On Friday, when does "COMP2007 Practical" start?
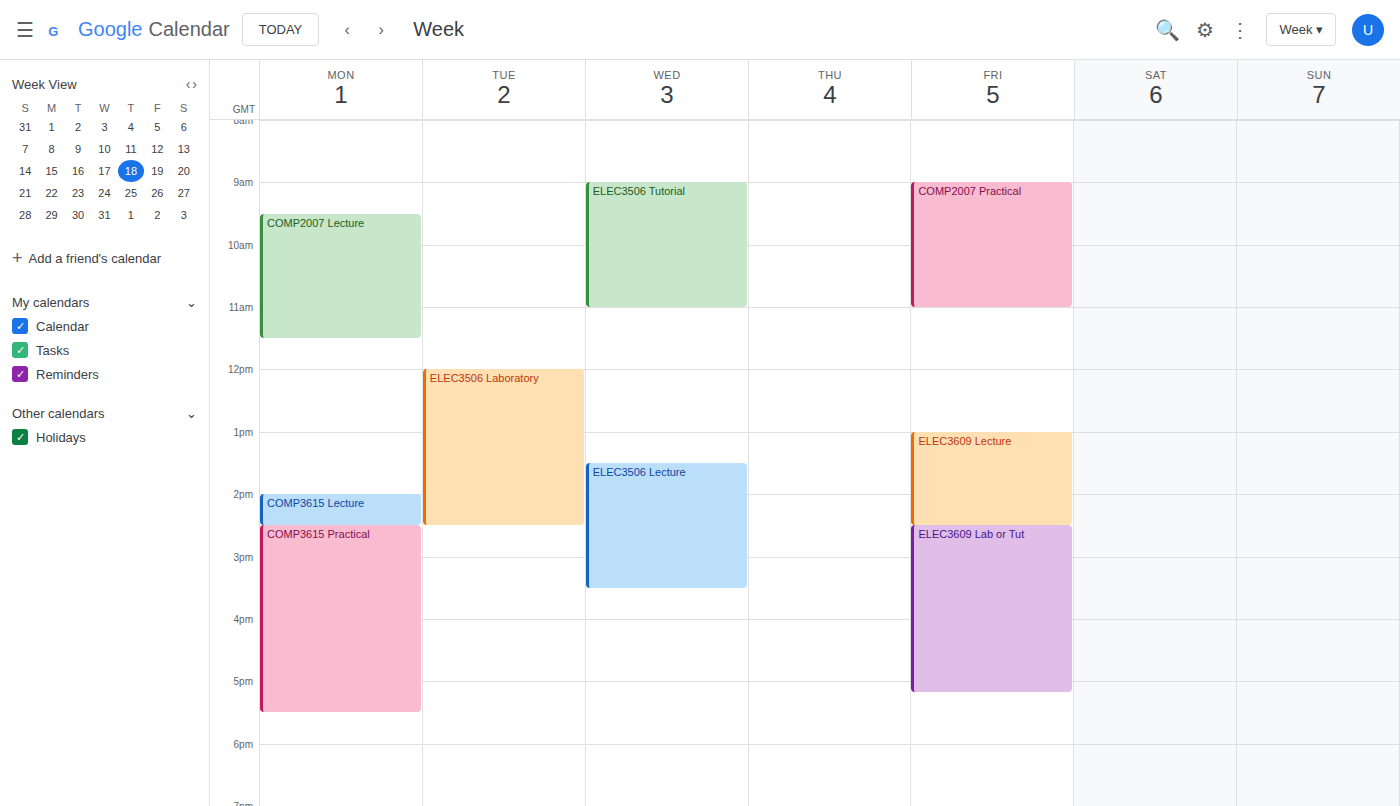
9:00 AM